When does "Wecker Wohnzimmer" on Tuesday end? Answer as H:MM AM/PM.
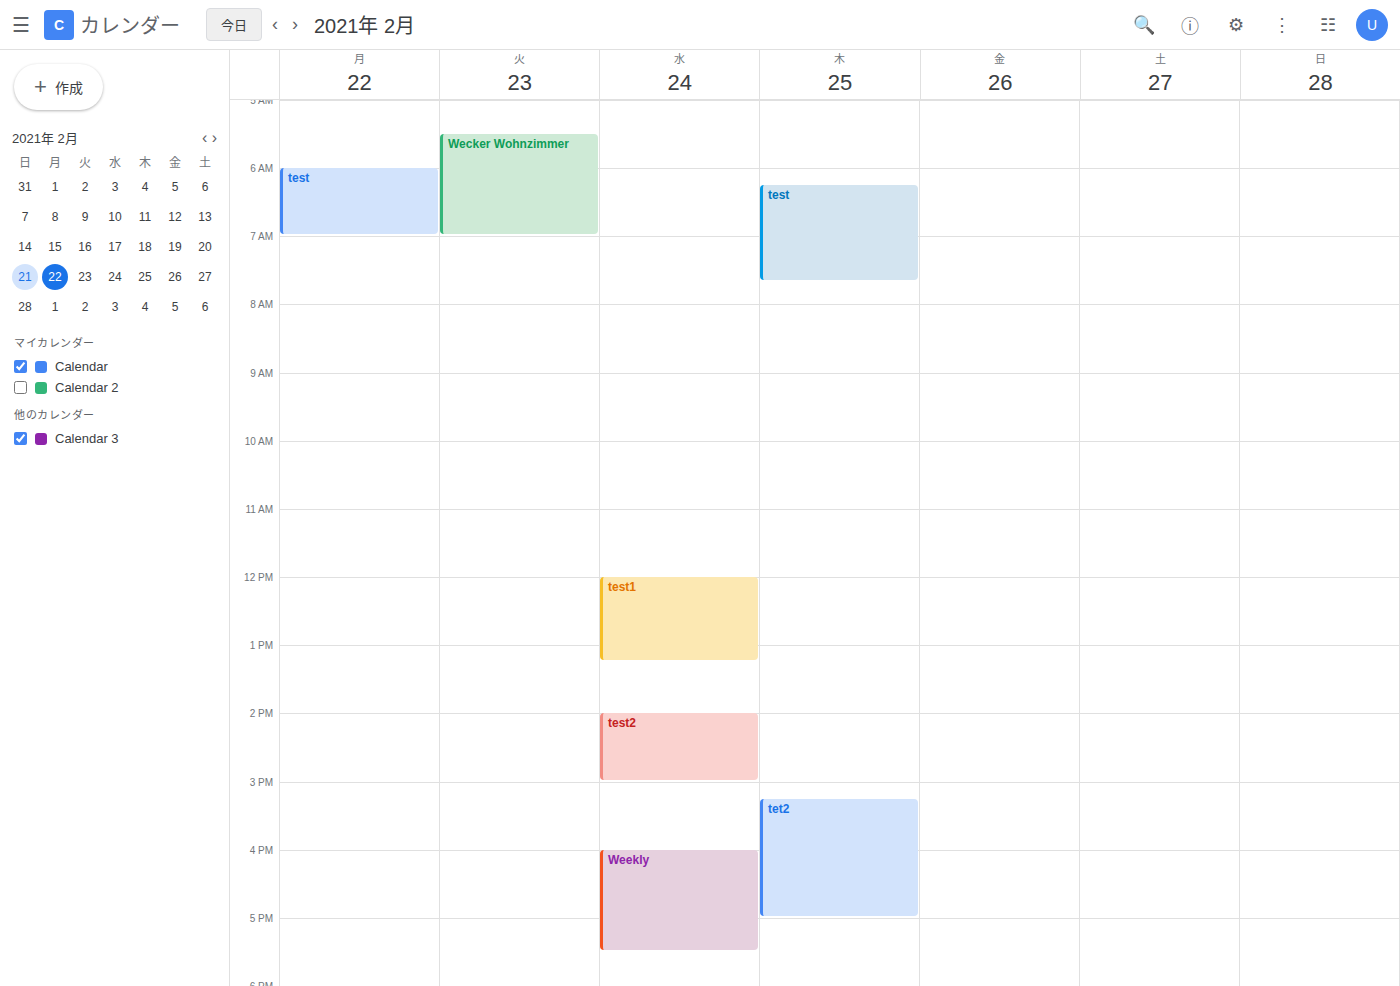
7:00 AM